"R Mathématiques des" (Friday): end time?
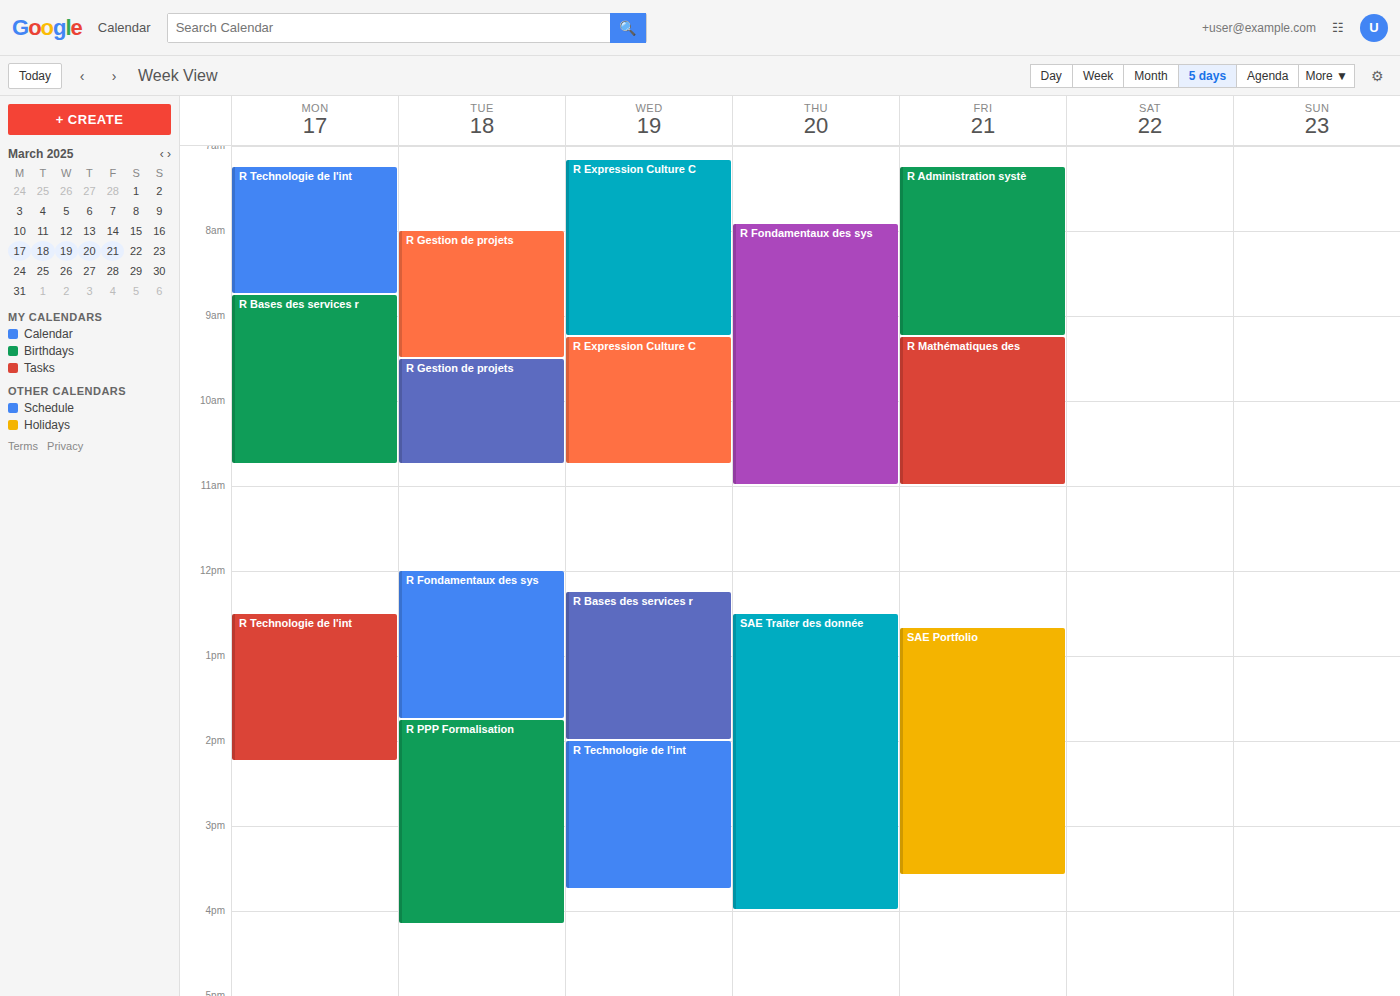
11:00 AM